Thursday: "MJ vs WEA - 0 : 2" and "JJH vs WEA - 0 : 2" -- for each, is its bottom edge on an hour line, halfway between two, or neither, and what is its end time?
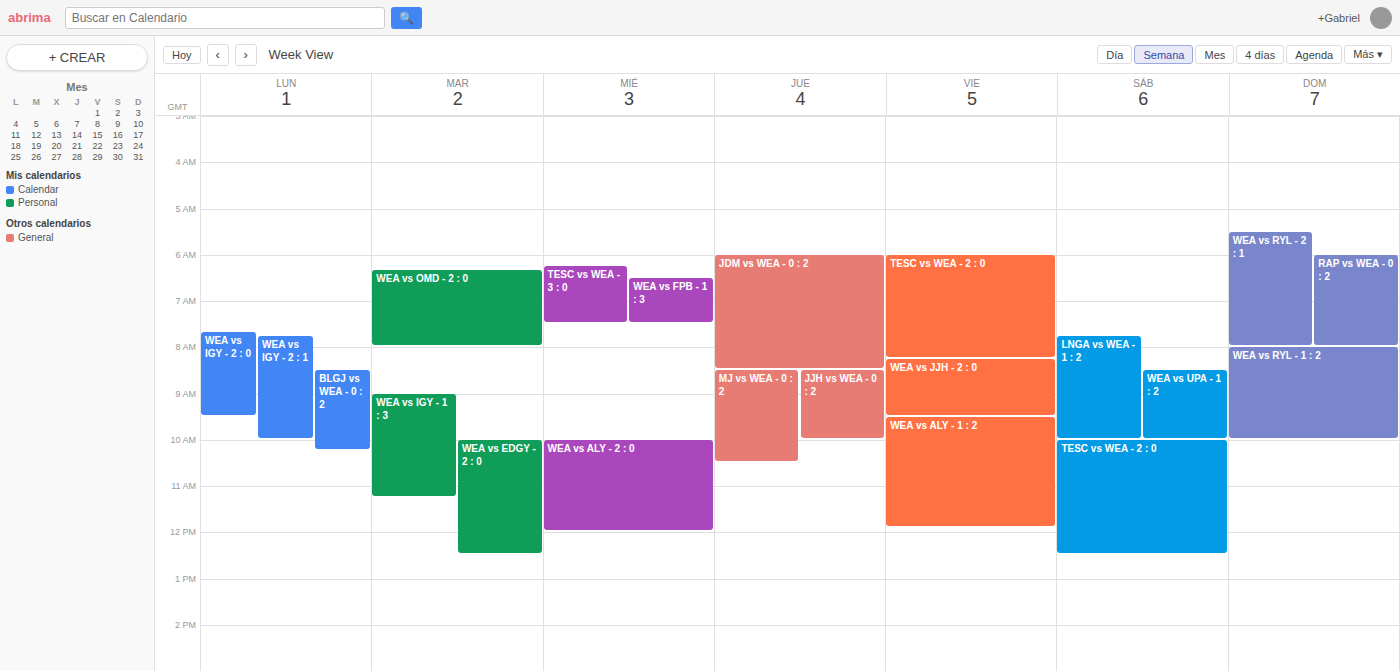
"MJ vs WEA - 0 : 2": 10:30 AM, halfway between the 10 AM and 11 AM lines. "JJH vs WEA - 0 : 2": 10:00 AM, exactly on the 10 AM line.